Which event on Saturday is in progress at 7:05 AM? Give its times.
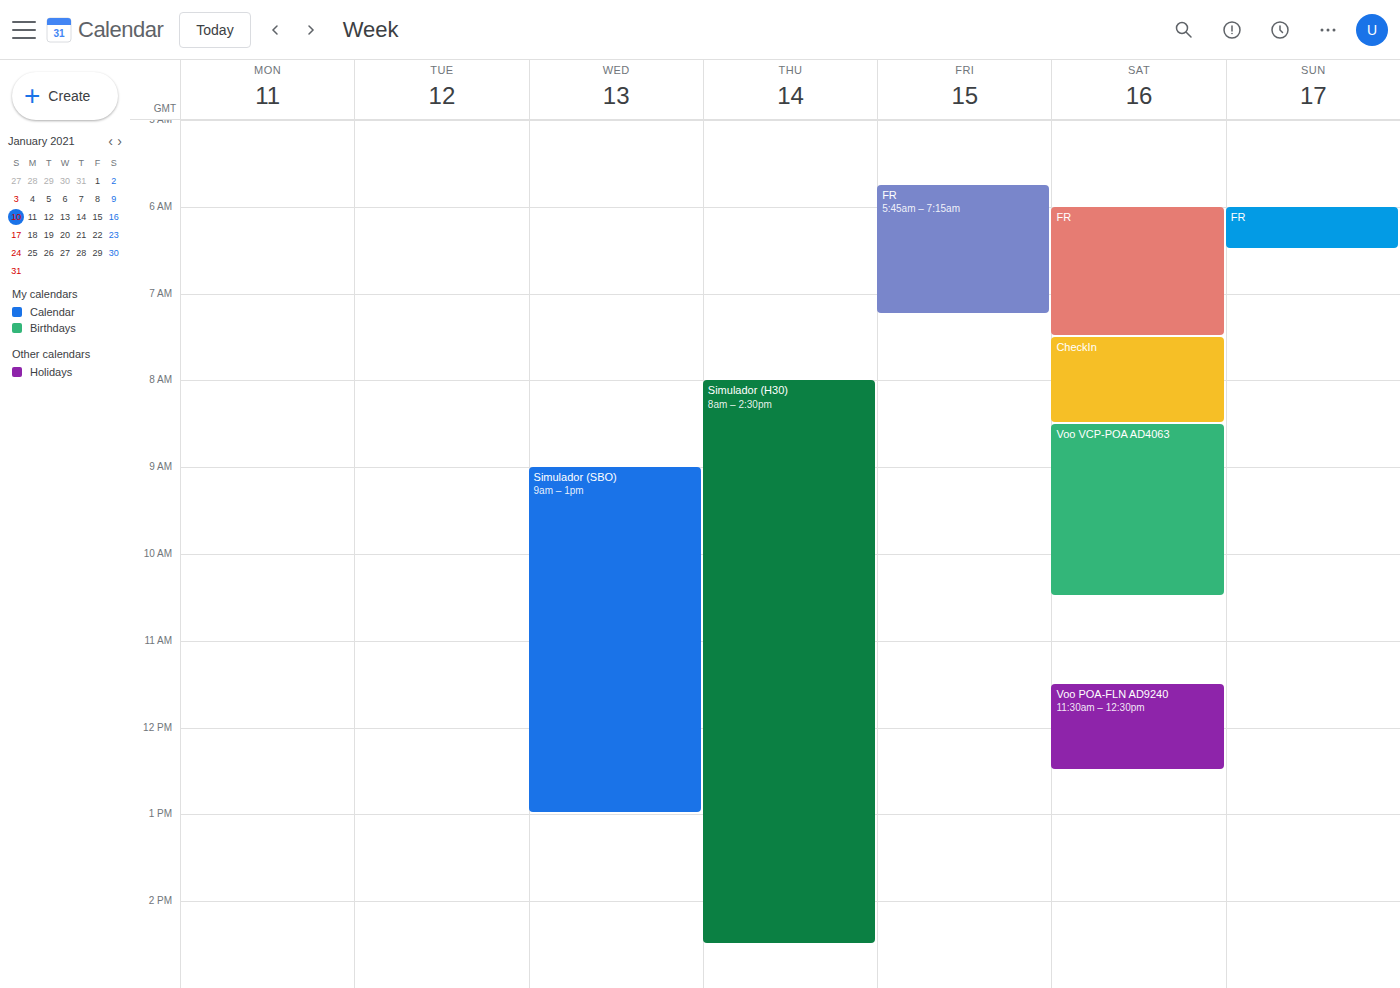
"FR", 6:00 AM to 7:30 AM